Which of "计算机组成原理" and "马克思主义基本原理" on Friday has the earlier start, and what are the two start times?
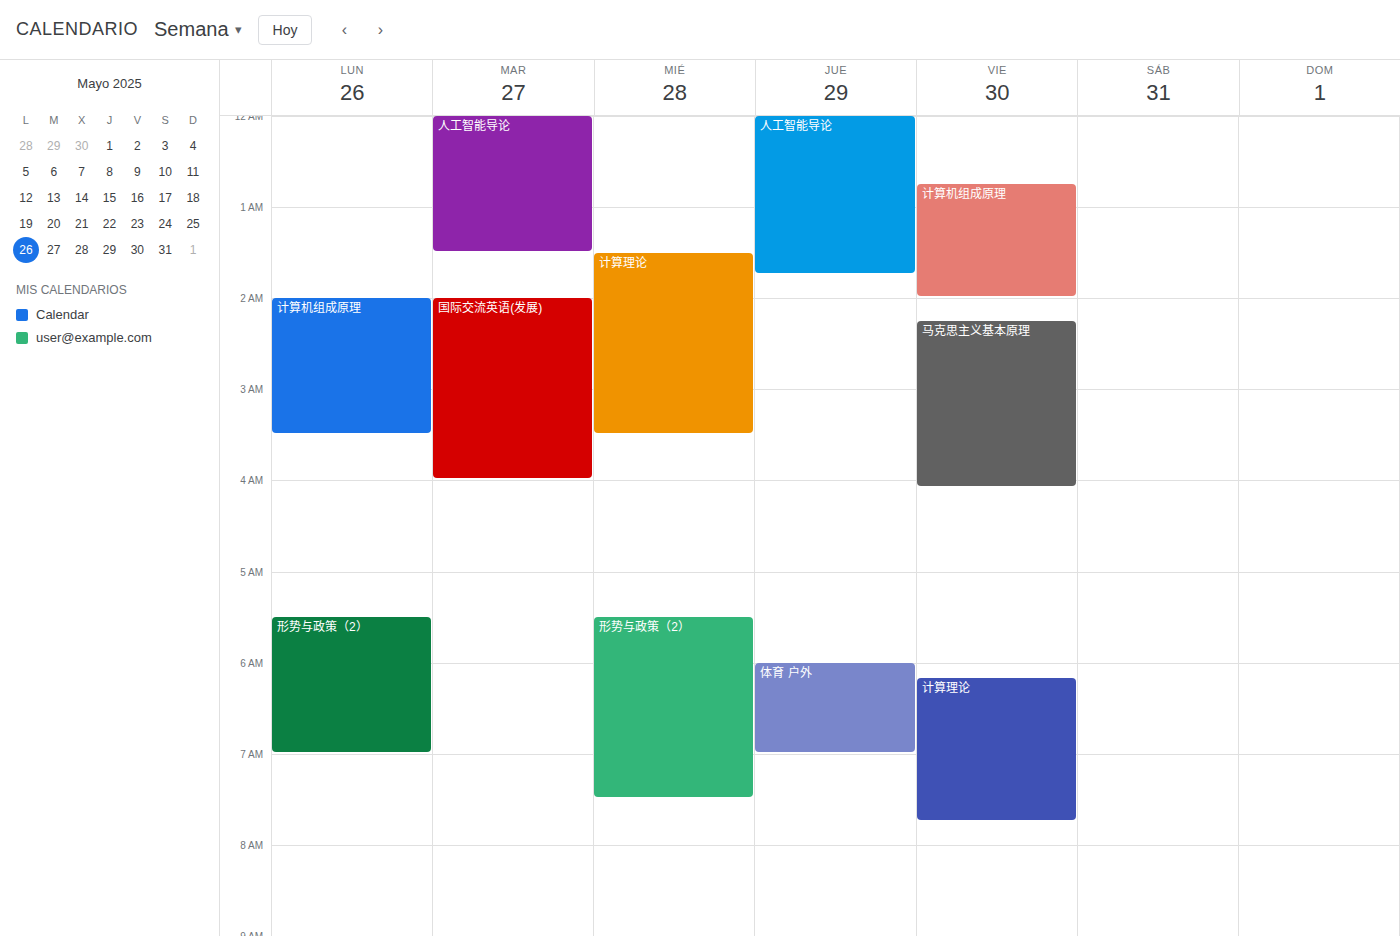
"计算机组成原理" 12:45 AM; "马克思主义基本原理" 2:15 AM.